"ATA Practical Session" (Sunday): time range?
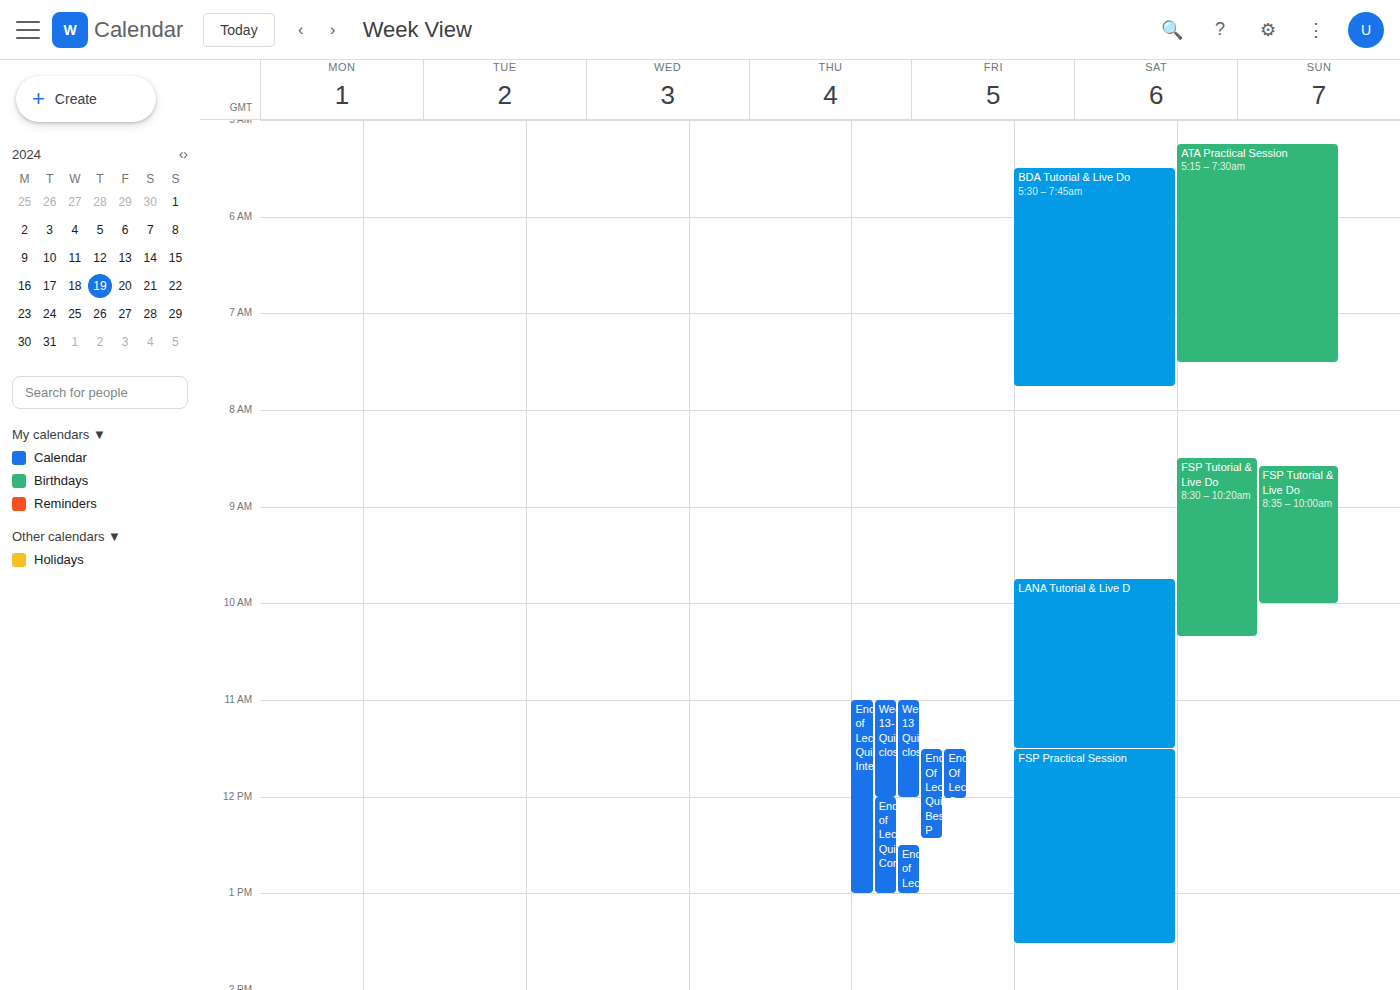
05:15 to 07:30